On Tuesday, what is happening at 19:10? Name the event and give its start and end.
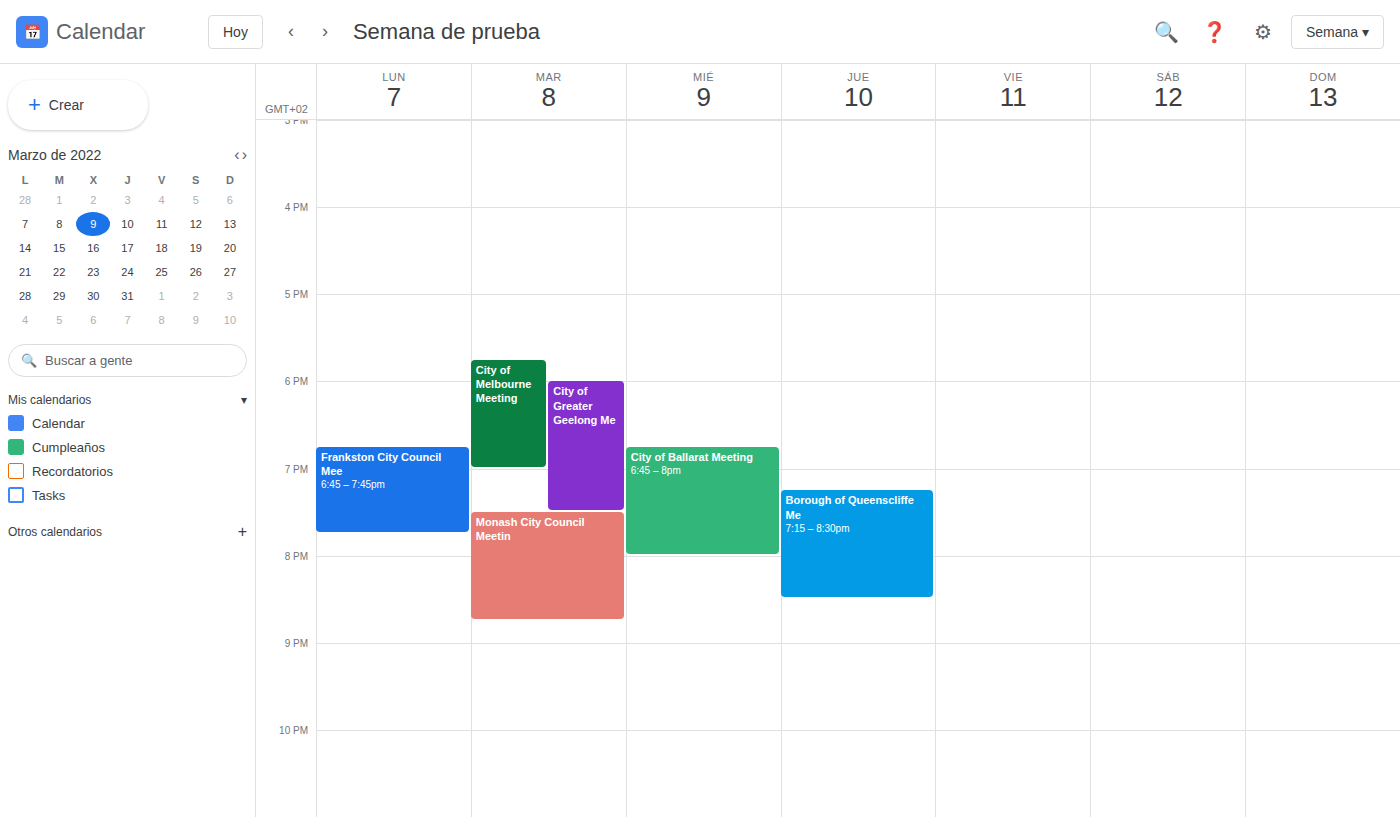
"City of Greater Geelong Me", 18:00 to 19:30